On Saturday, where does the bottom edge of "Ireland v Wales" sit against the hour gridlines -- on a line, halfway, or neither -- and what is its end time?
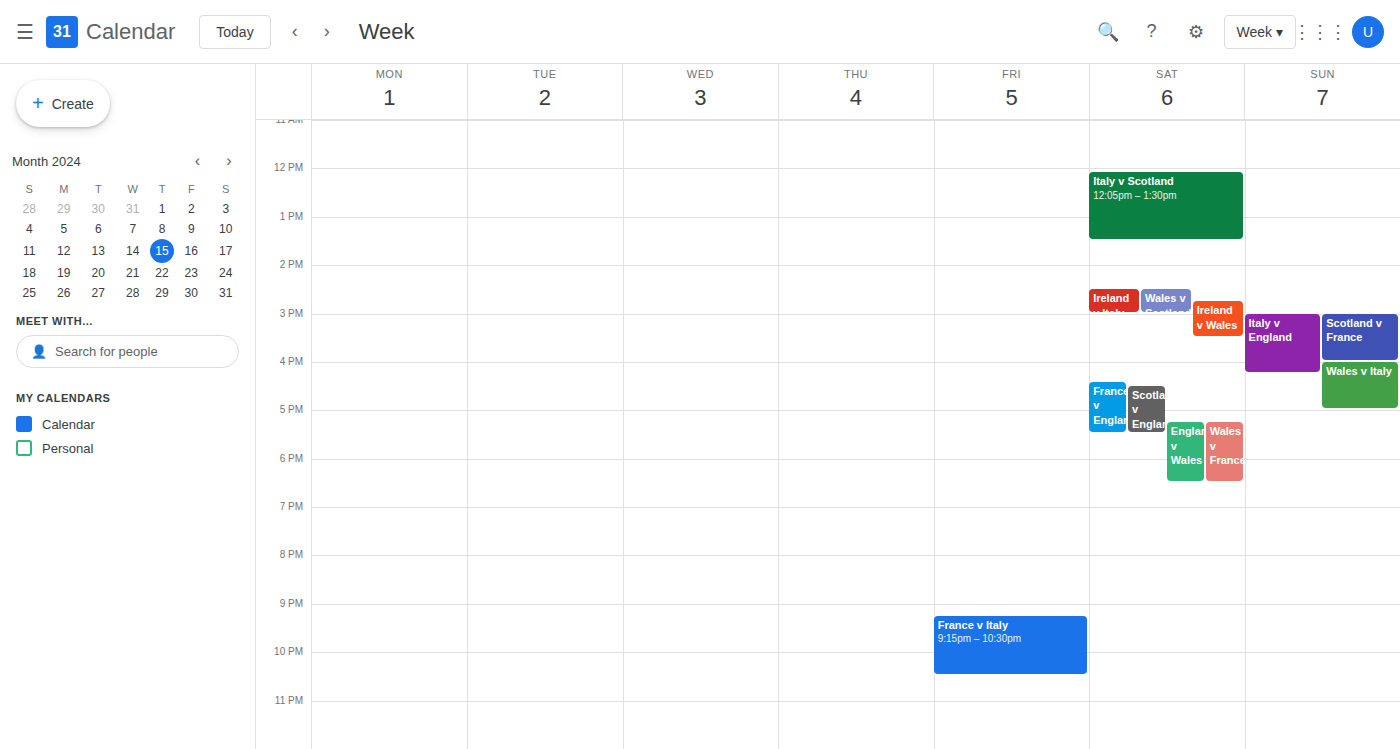
3:30 PM -- halfway between the 3 PM and 4 PM lines.